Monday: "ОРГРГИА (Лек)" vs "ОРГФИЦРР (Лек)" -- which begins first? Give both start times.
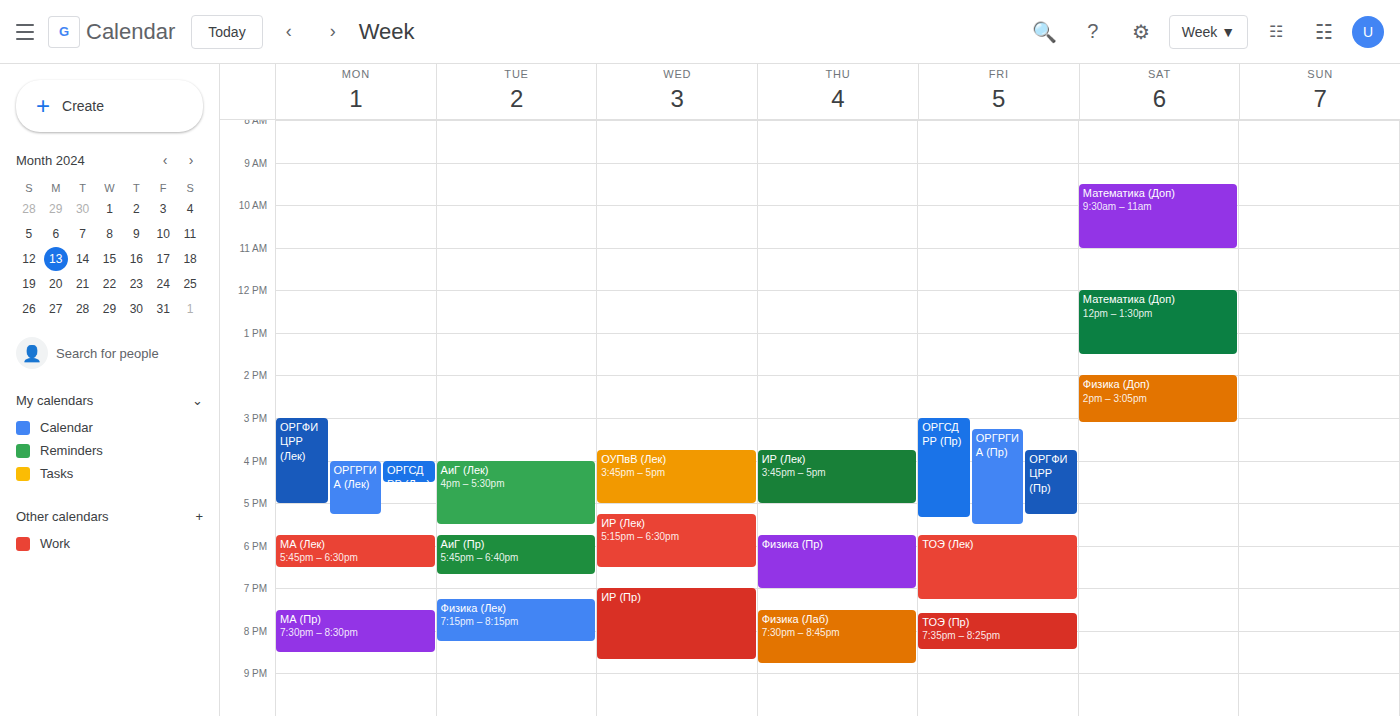
"ОРГФИЦРР (Лек)" 3:00 PM; "ОРГРГИА (Лек)" 4:00 PM.